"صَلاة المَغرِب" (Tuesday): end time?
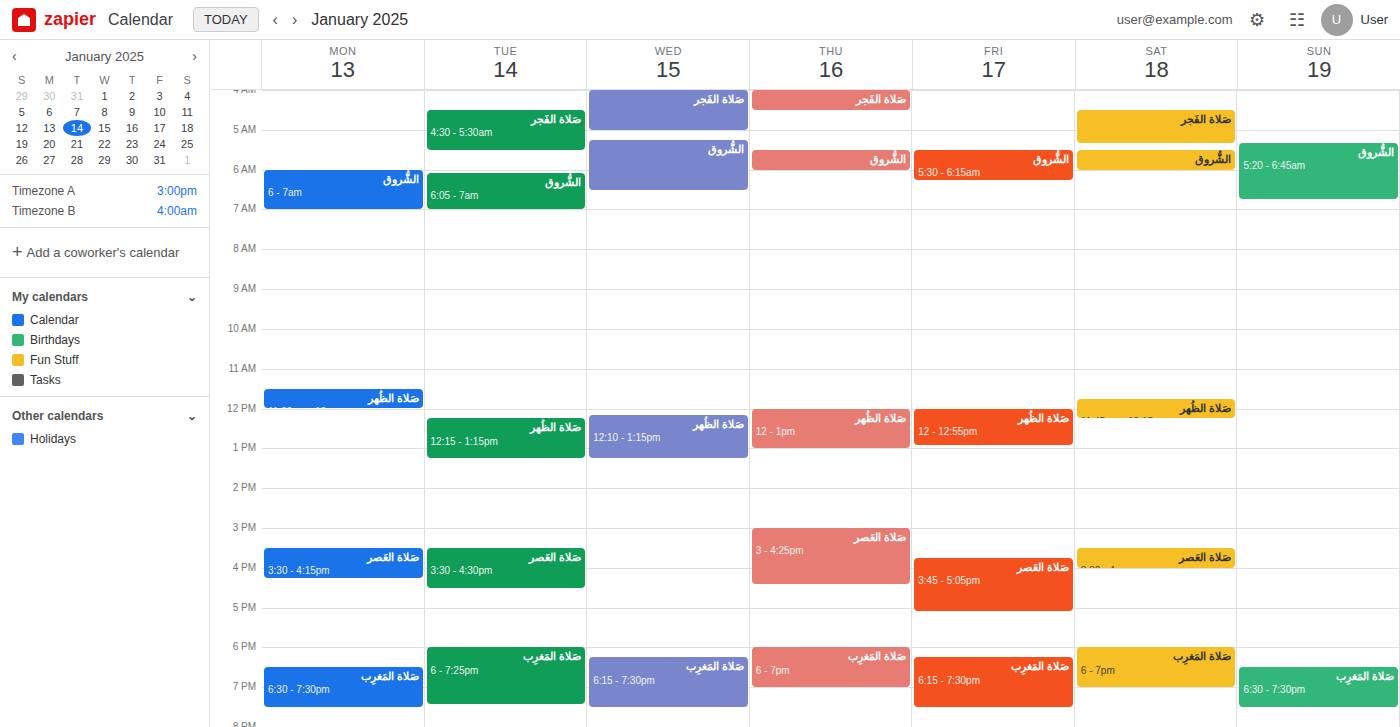
7:25 PM